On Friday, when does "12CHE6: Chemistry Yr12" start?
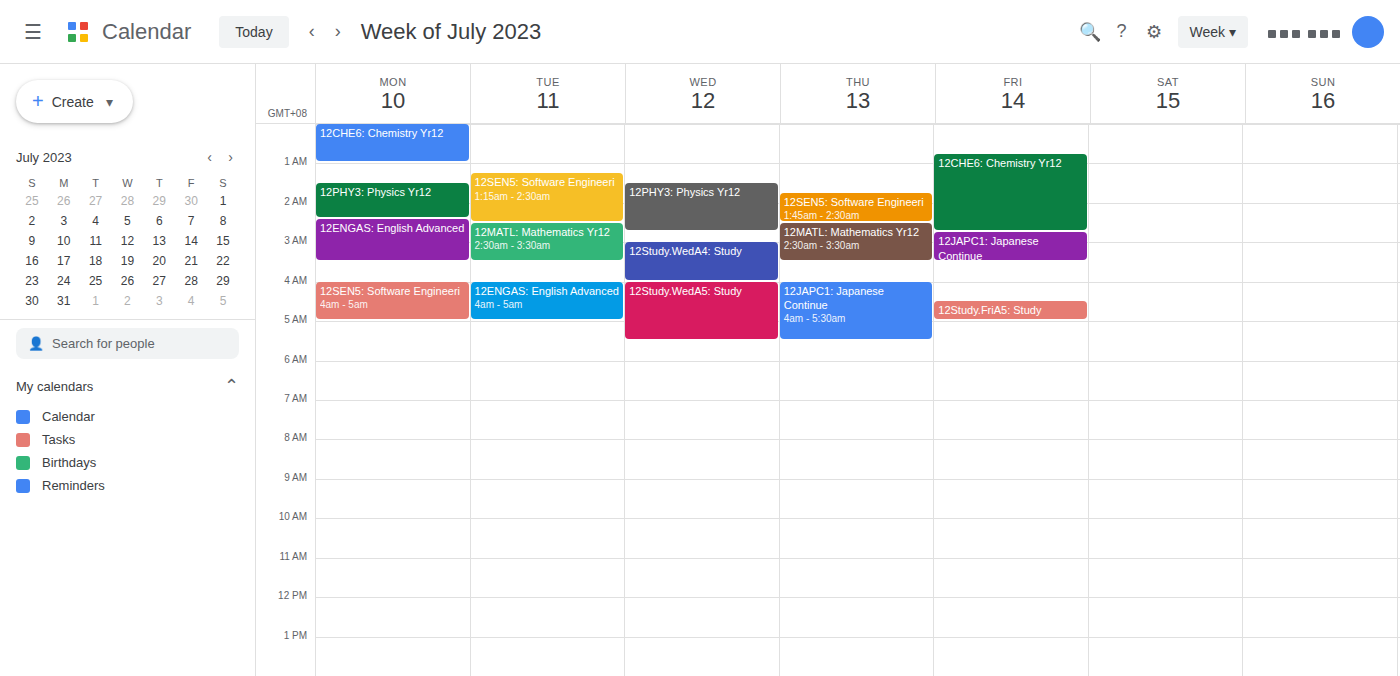
00:45